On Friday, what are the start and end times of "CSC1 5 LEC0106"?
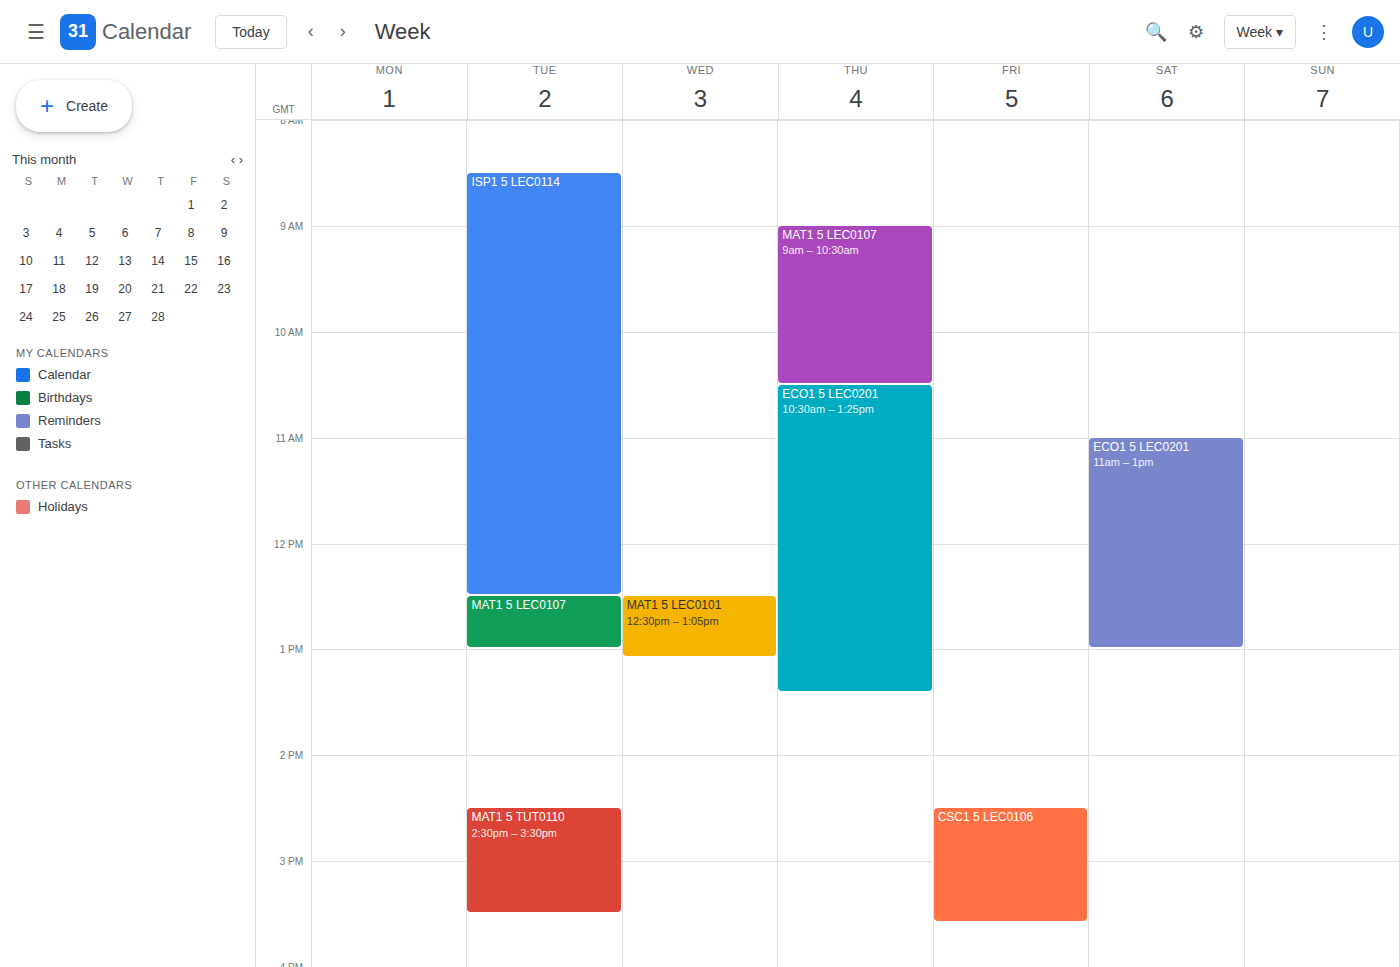
2:30 PM to 3:35 PM